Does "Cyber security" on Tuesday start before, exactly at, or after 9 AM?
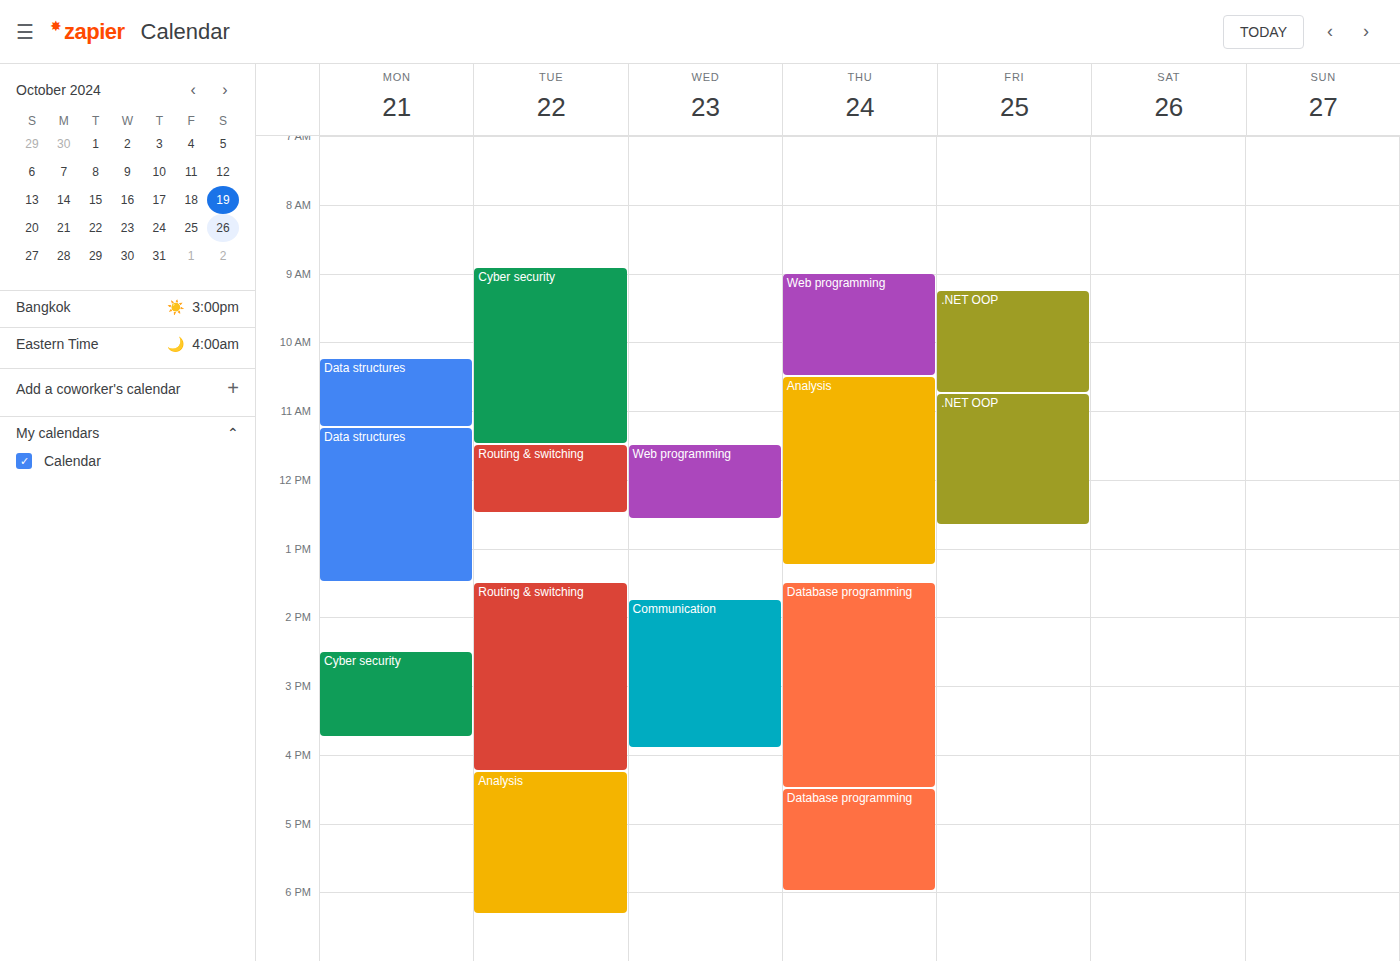
8:55 AM -- before 9 AM, 5 minutes above the 9 AM line.